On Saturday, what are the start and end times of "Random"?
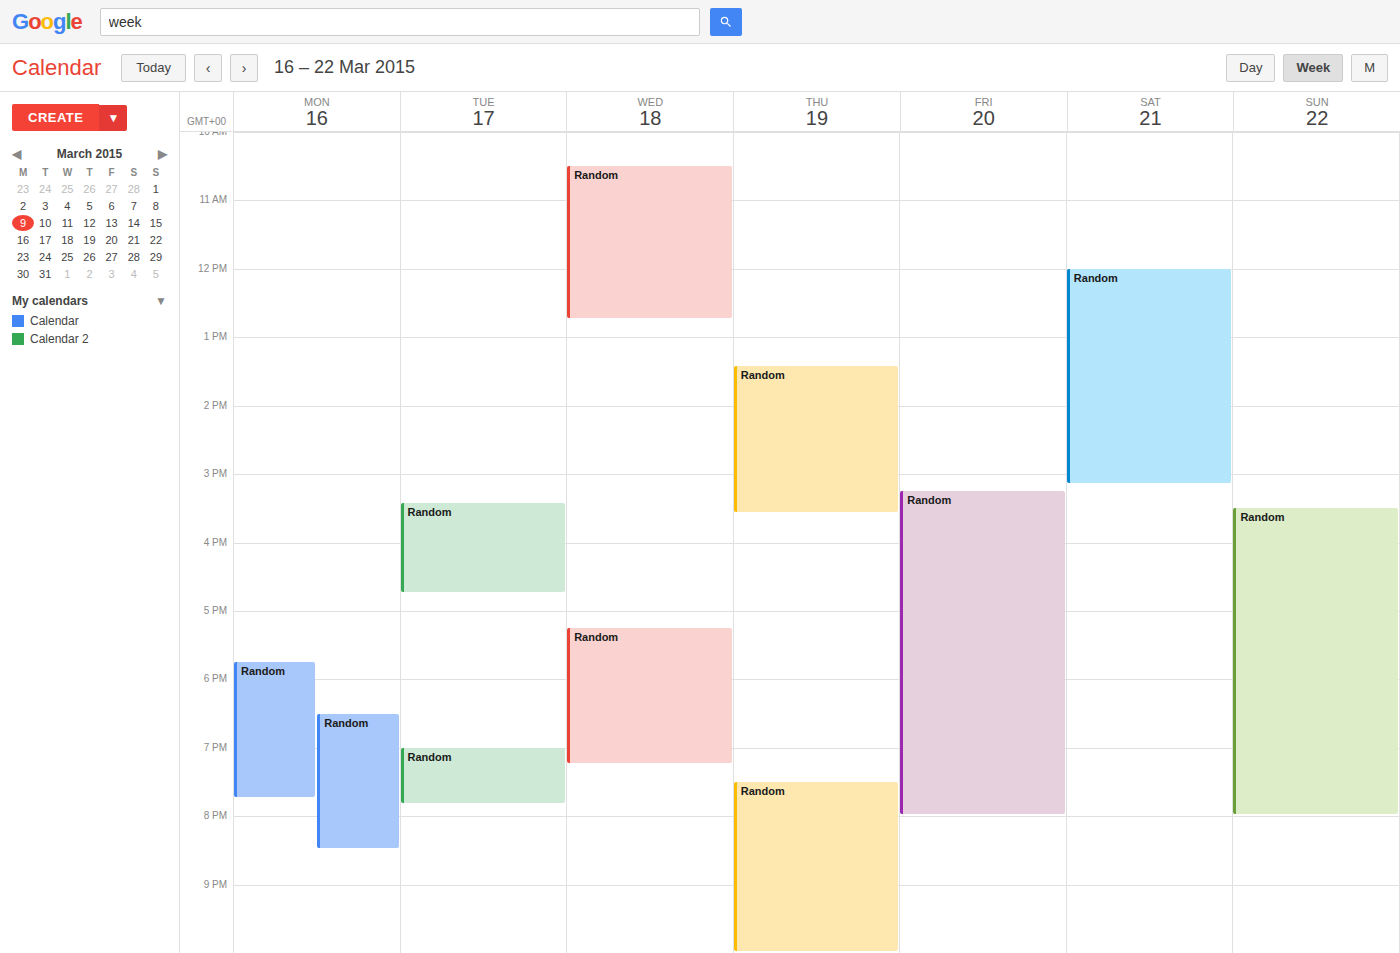
12:00 PM to 3:10 PM